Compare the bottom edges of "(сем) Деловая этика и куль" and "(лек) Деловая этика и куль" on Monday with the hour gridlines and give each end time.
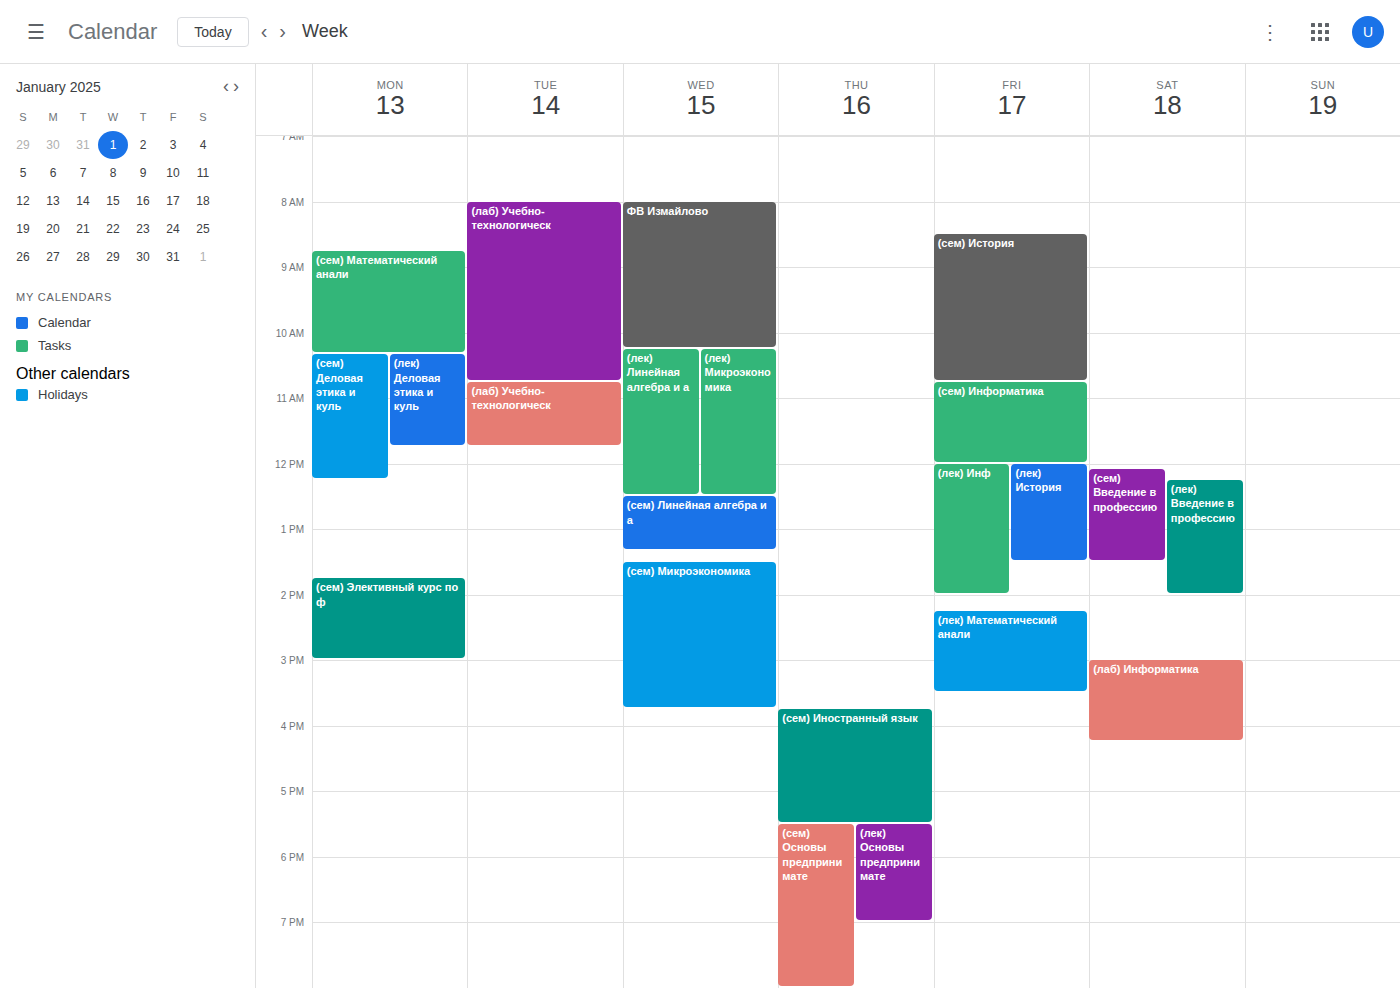
"(сем) Деловая этика и куль": 12:15 PM, neither: a quarter of the way from the 12 PM line to the 1 PM line. "(лек) Деловая этика и куль": 11:45 AM, neither: three quarters of the way from the 11 AM line to the 12 PM line.